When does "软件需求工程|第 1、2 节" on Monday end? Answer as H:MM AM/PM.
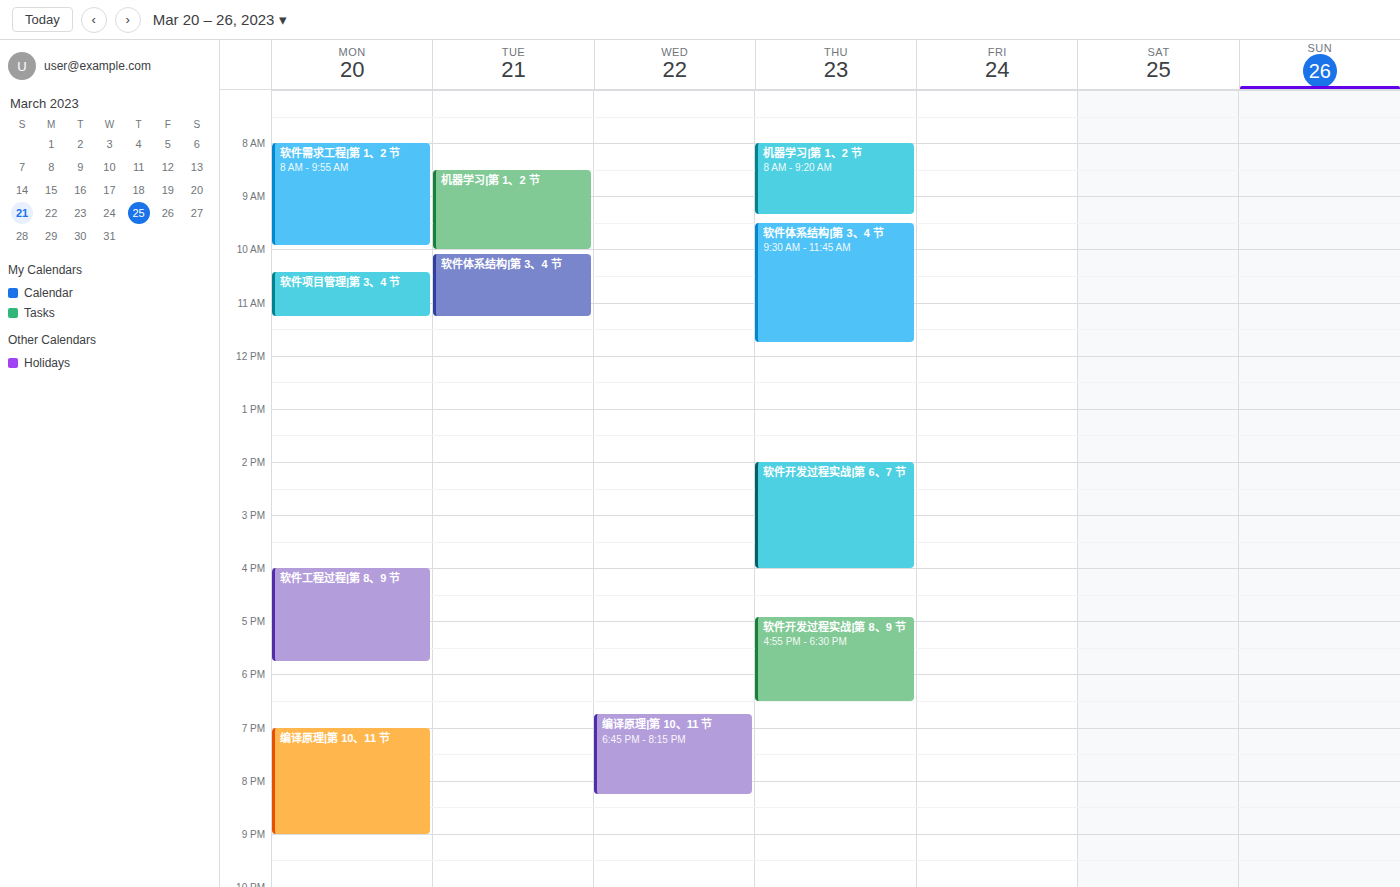
9:55 AM